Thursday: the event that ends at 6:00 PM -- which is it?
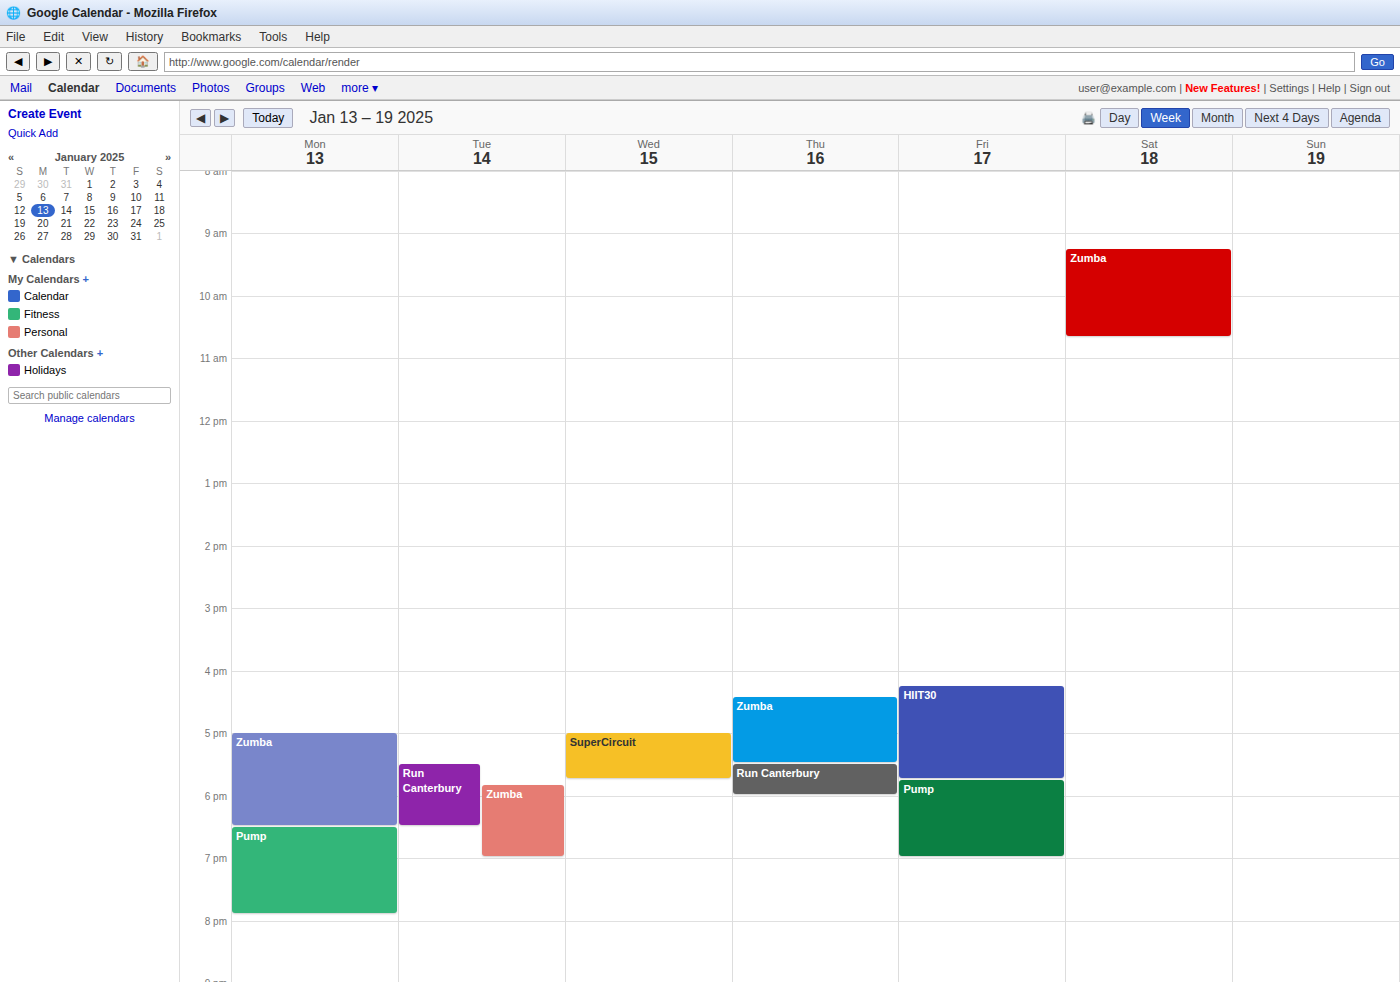
"Run Canterbury"